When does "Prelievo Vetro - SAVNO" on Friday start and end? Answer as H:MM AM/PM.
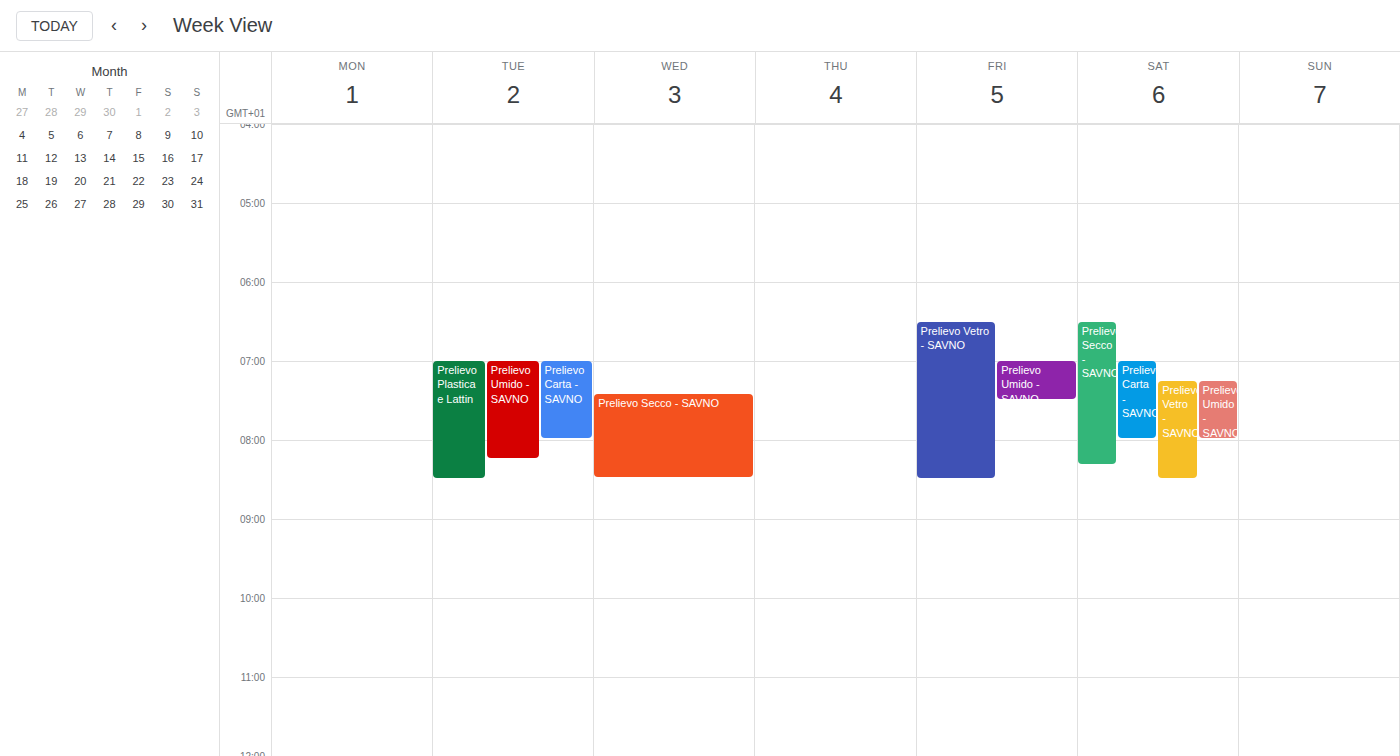
6:30 AM to 8:30 AM